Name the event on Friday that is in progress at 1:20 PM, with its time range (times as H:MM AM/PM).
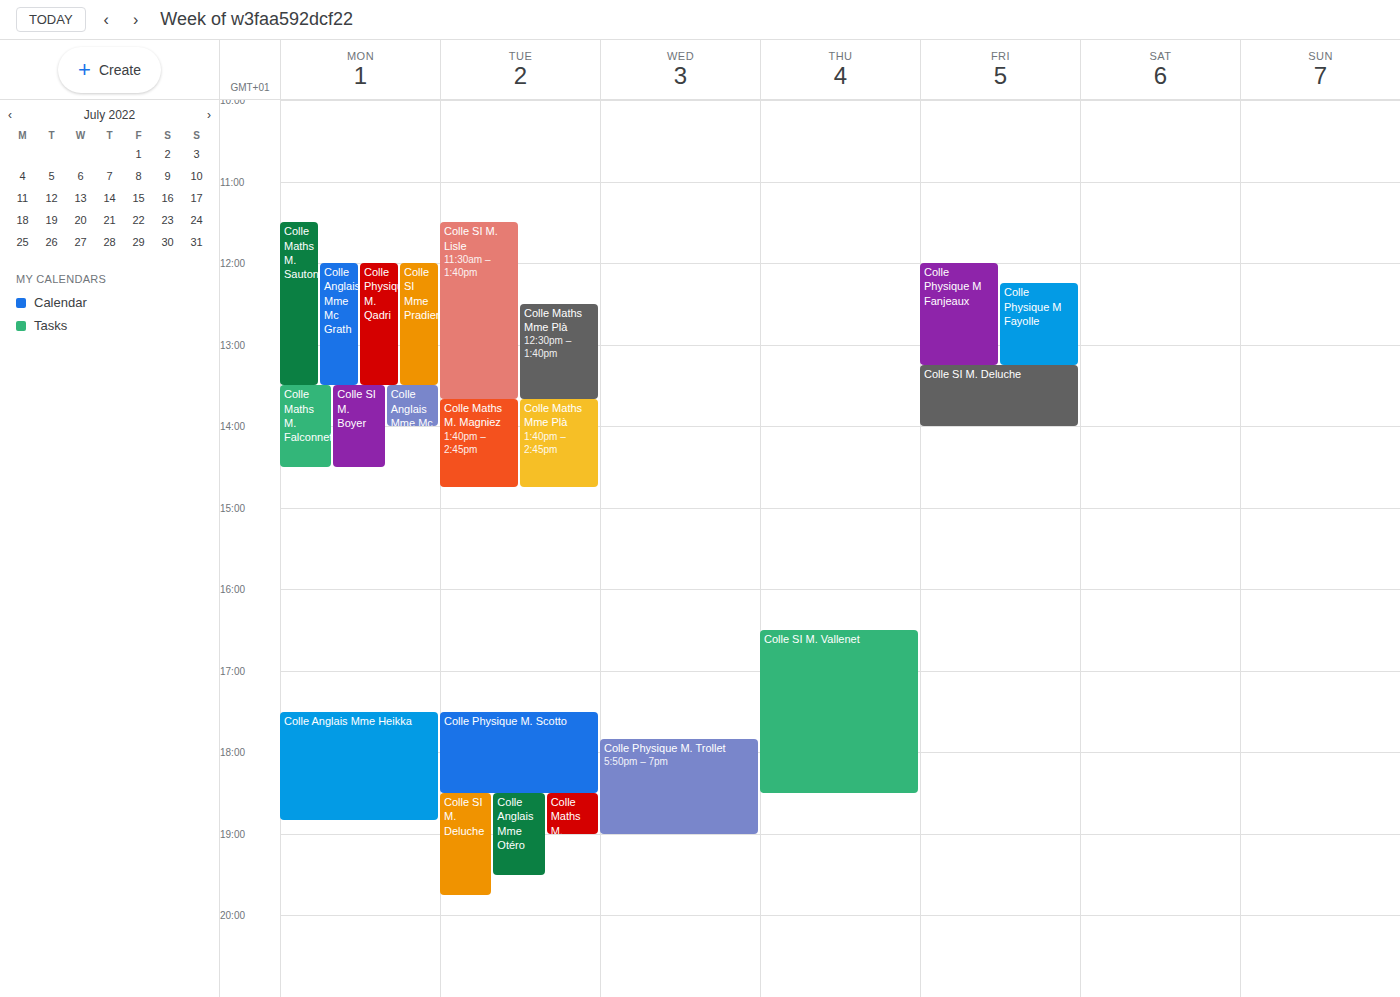
"Colle SI M. Deluche", 1:15 PM to 2:00 PM